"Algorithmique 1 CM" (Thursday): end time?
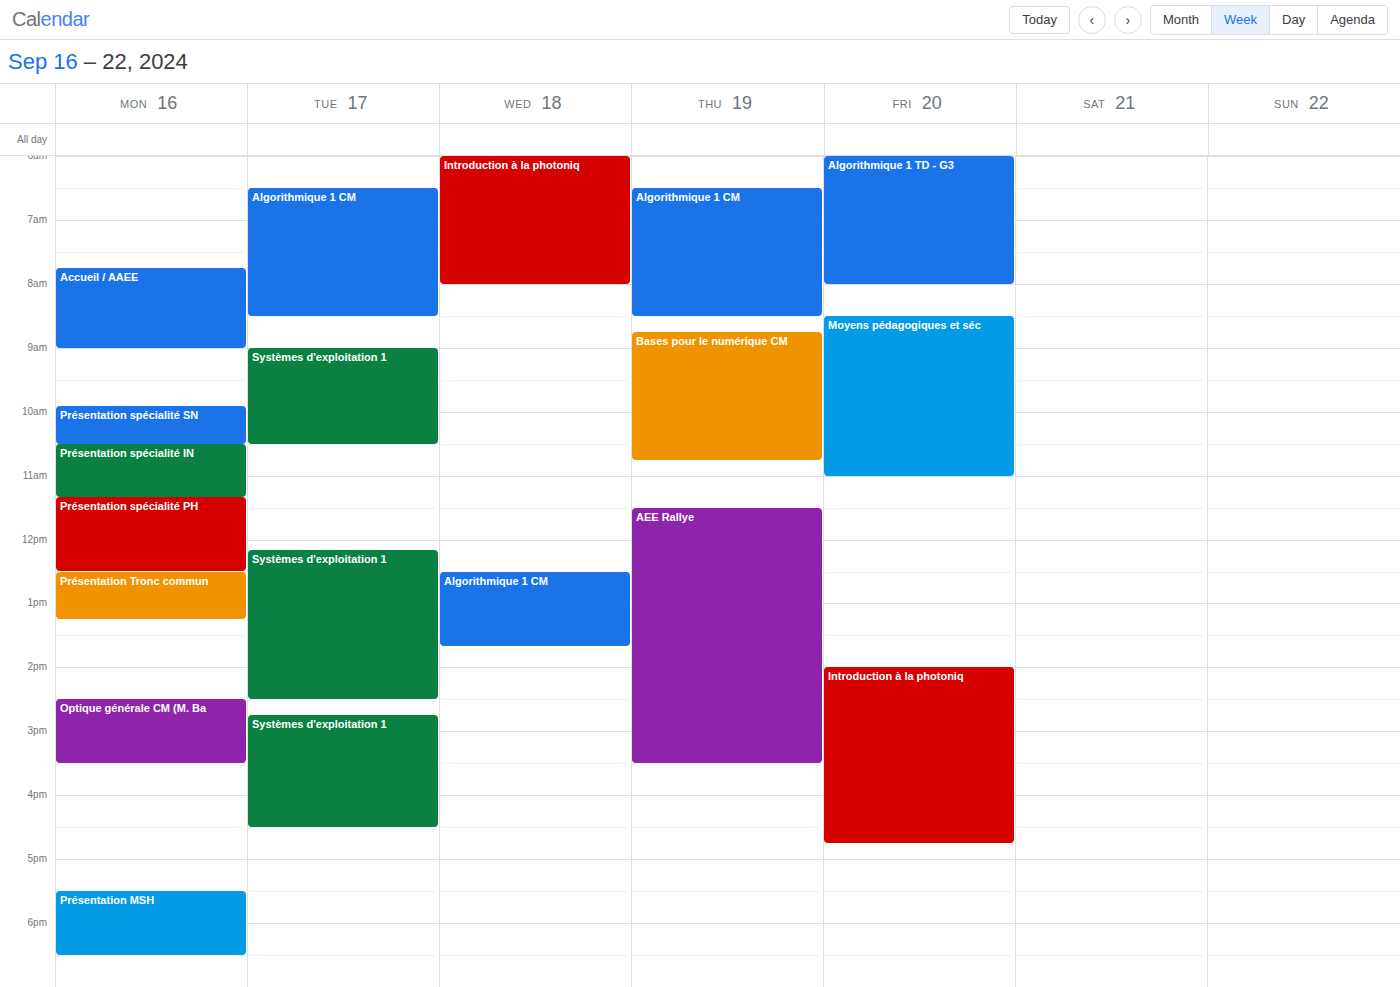
08:30